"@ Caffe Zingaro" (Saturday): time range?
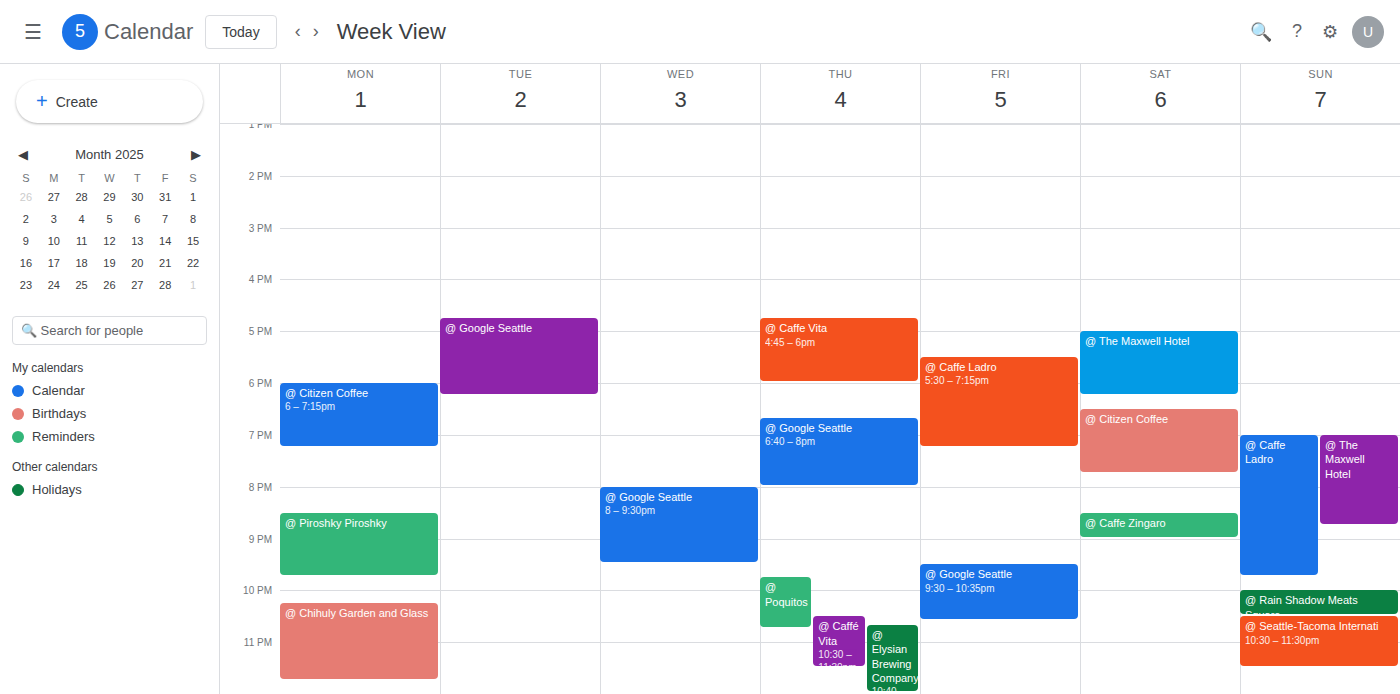
8:30 PM to 9:00 PM